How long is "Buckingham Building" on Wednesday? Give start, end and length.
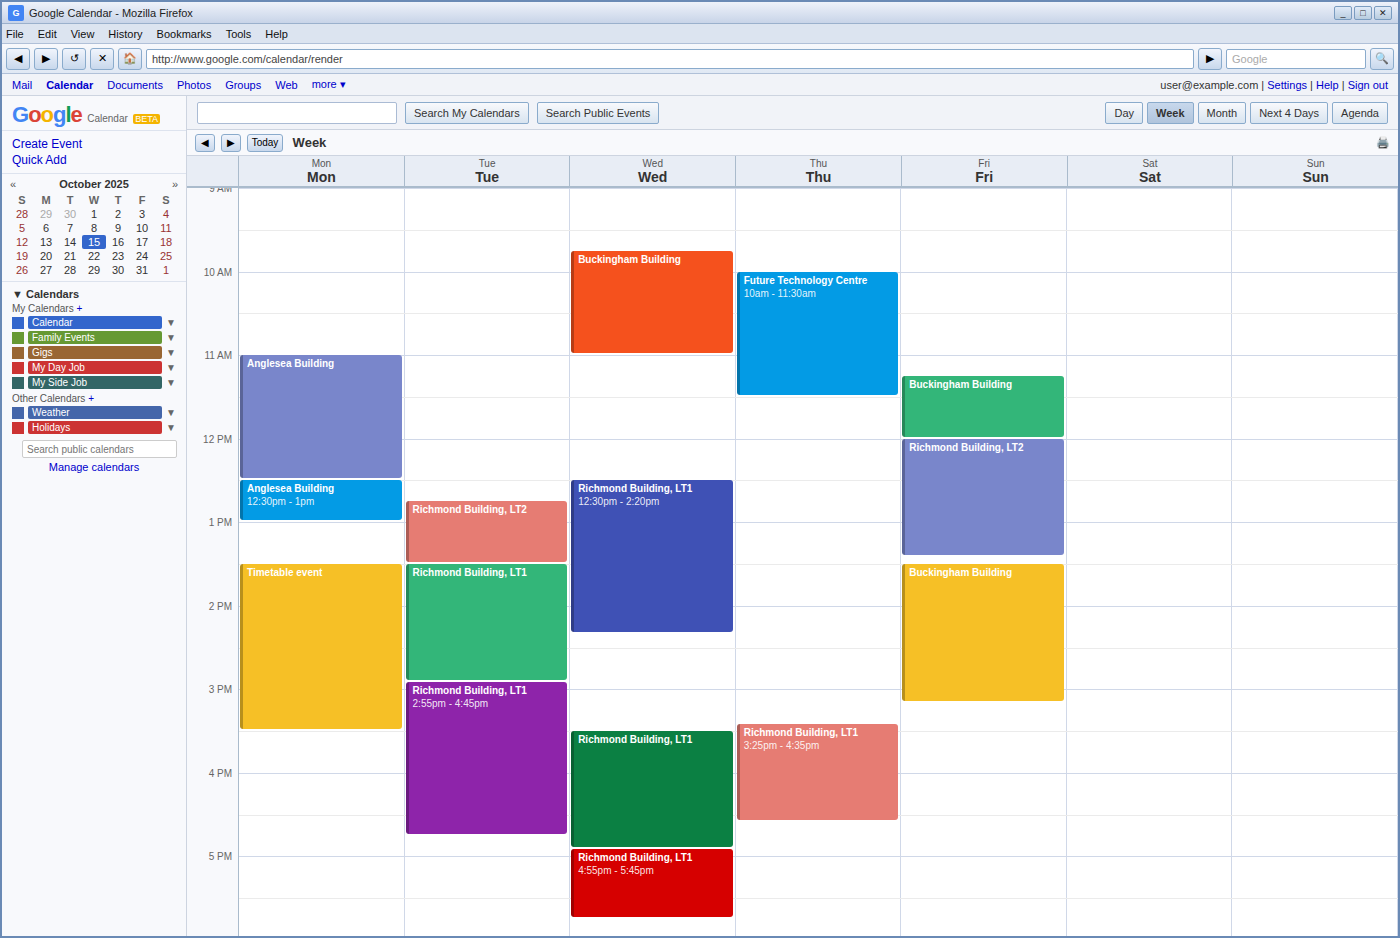
9:45 AM to 11:00 AM, 1 hour 15 minutes